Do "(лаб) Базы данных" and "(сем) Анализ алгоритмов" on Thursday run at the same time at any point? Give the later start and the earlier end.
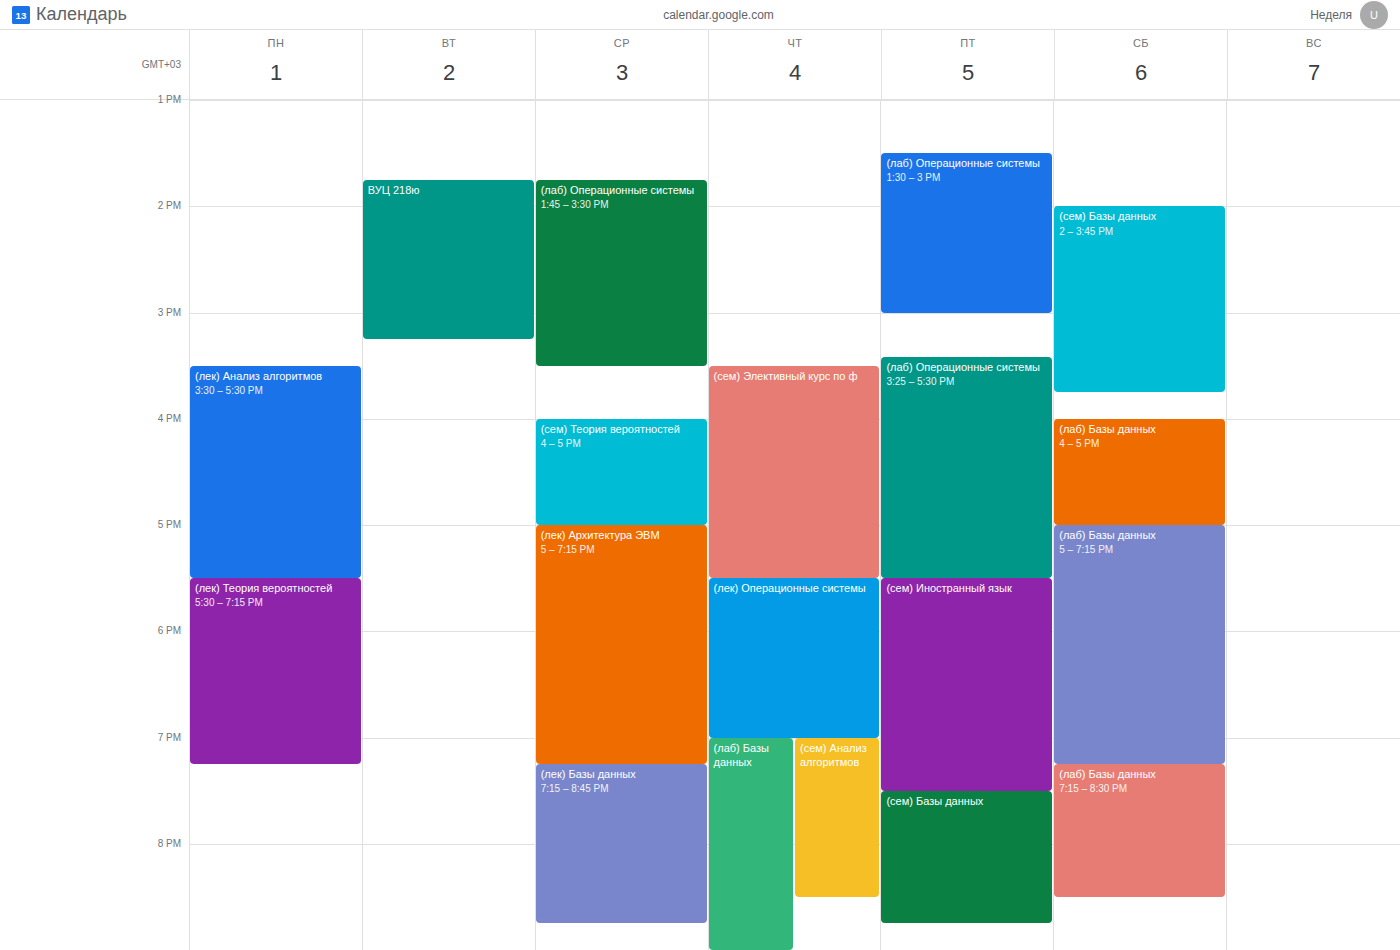
"(лаб) Базы данных" starts at 7:00 PM, before "(сем) Анализ алгоритмов" ends at 8:30 PM -- they overlap.